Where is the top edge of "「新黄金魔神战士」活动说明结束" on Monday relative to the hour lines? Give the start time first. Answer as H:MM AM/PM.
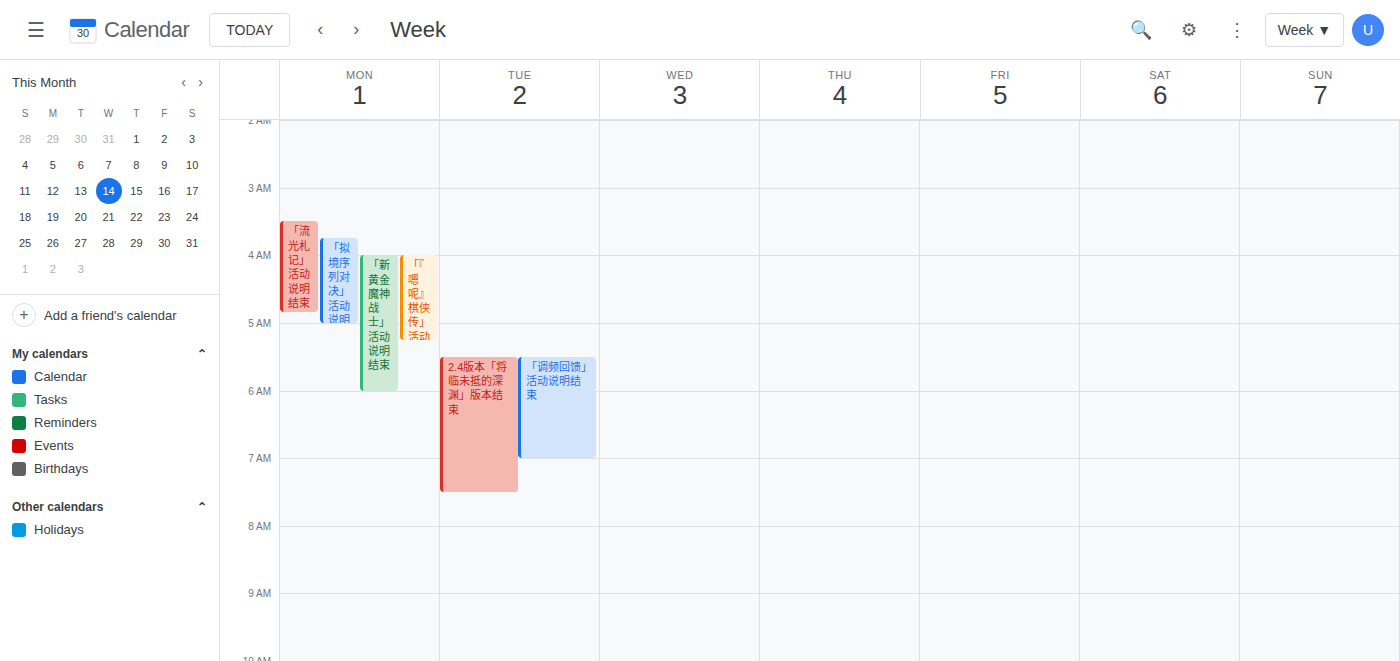
4:00 AM -- exactly on the 4 AM line.